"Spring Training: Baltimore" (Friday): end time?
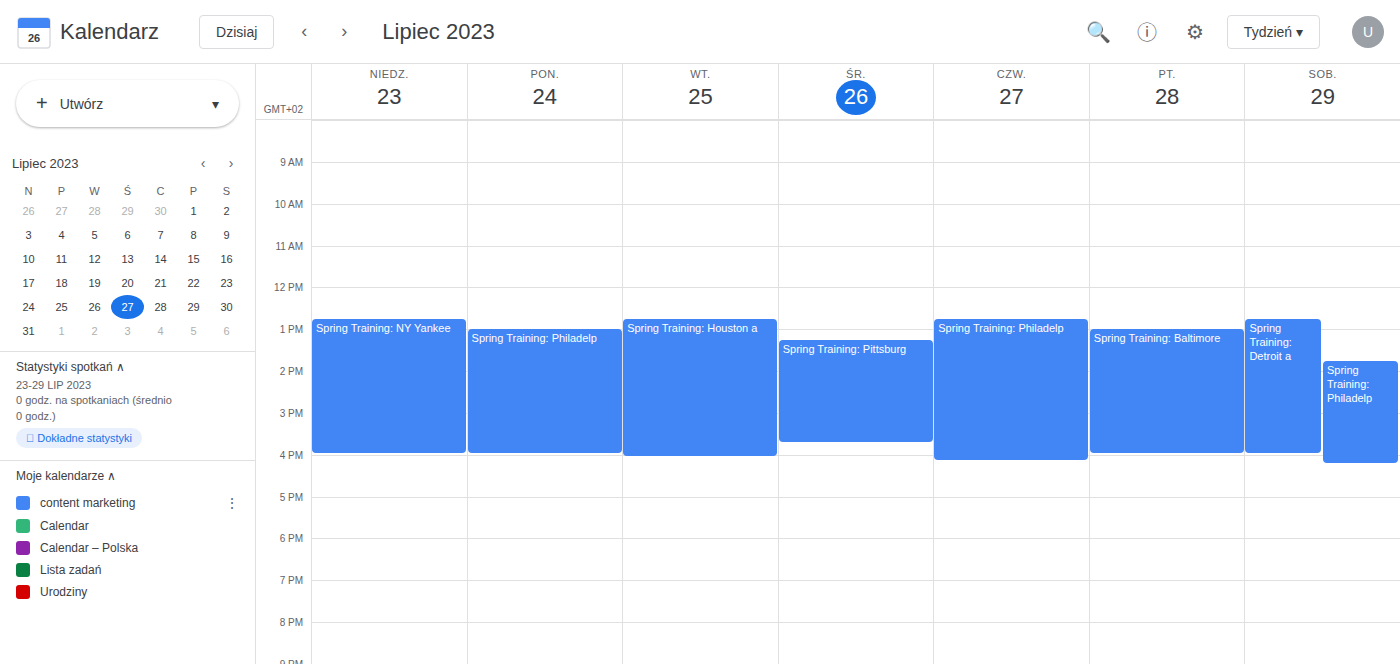
16:00